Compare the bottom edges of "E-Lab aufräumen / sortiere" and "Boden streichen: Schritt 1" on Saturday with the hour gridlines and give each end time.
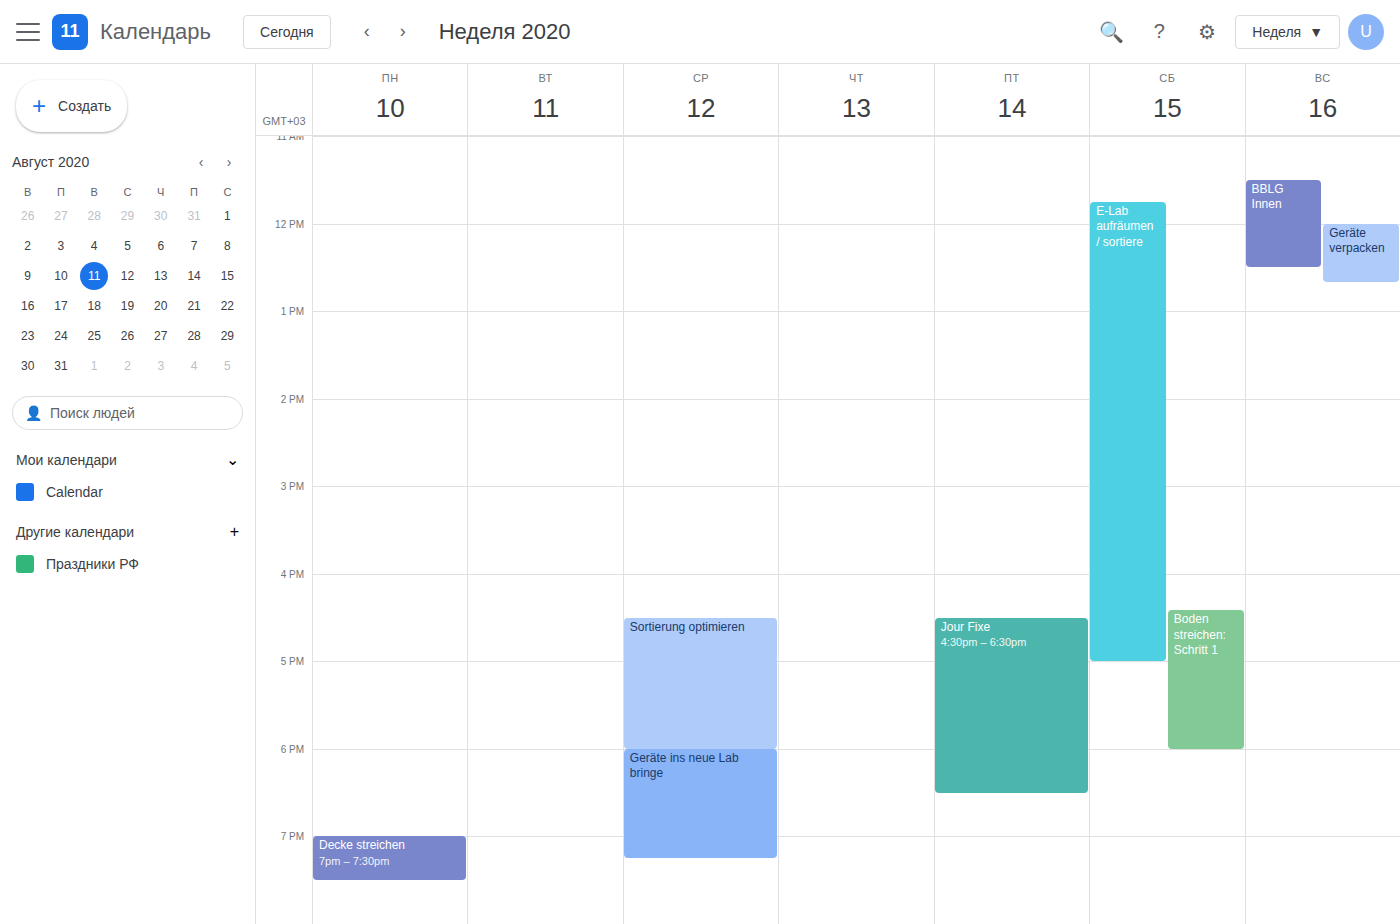
"E-Lab aufräumen / sortiere": 5:00 PM, exactly on the 5 PM line. "Boden streichen: Schritt 1": 6:00 PM, exactly on the 6 PM line.